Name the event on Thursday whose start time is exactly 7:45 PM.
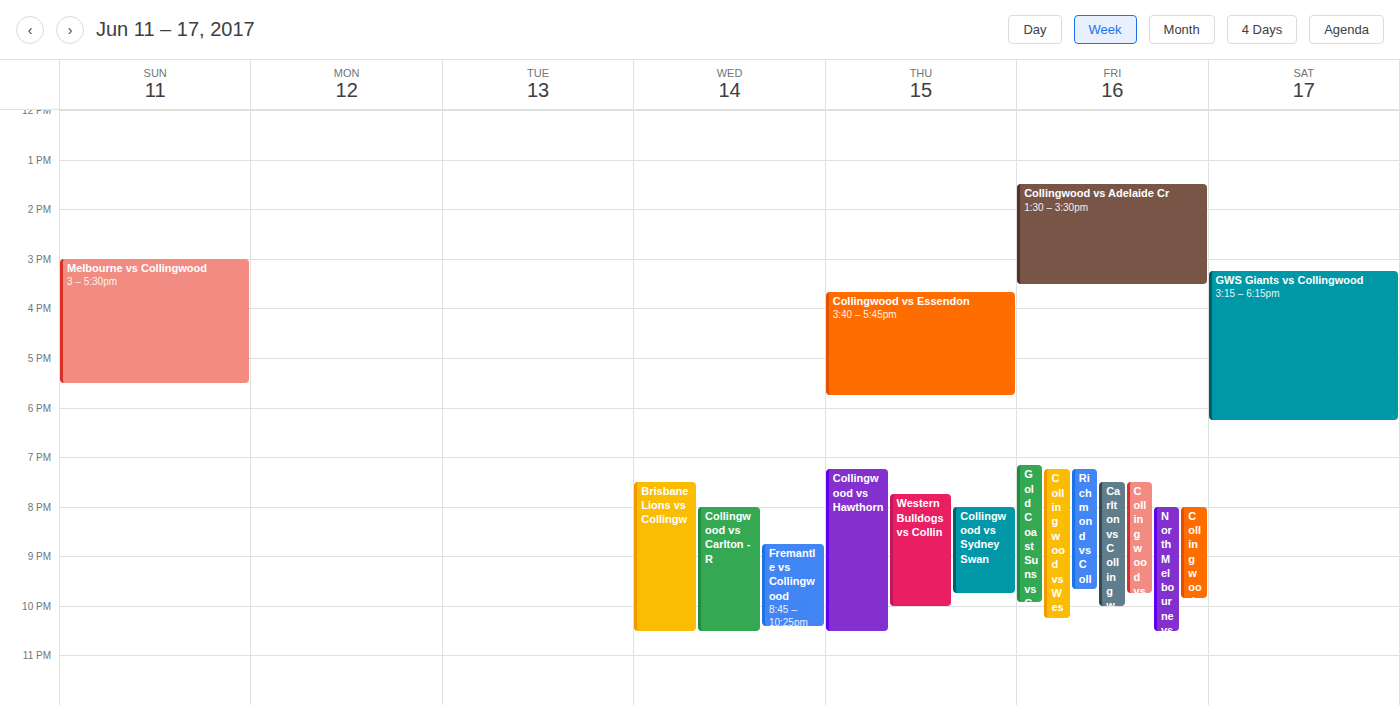
"Western Bulldogs vs Collin"